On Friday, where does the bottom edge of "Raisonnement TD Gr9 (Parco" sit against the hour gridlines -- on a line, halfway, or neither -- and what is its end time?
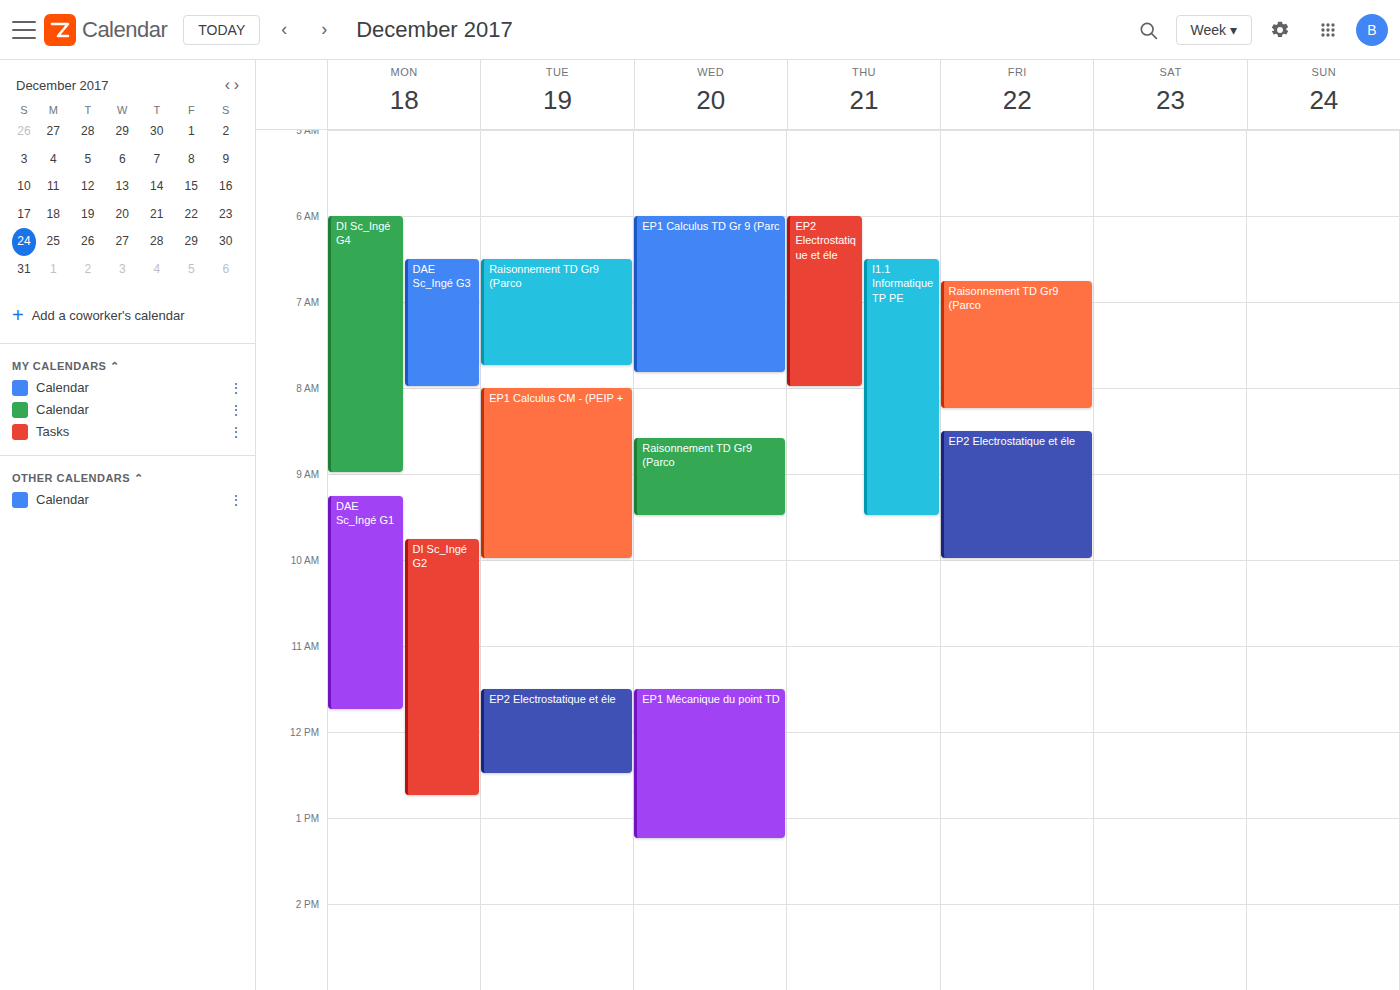
8:15 AM -- neither: a quarter of the way from the 8 AM line to the 9 AM line.